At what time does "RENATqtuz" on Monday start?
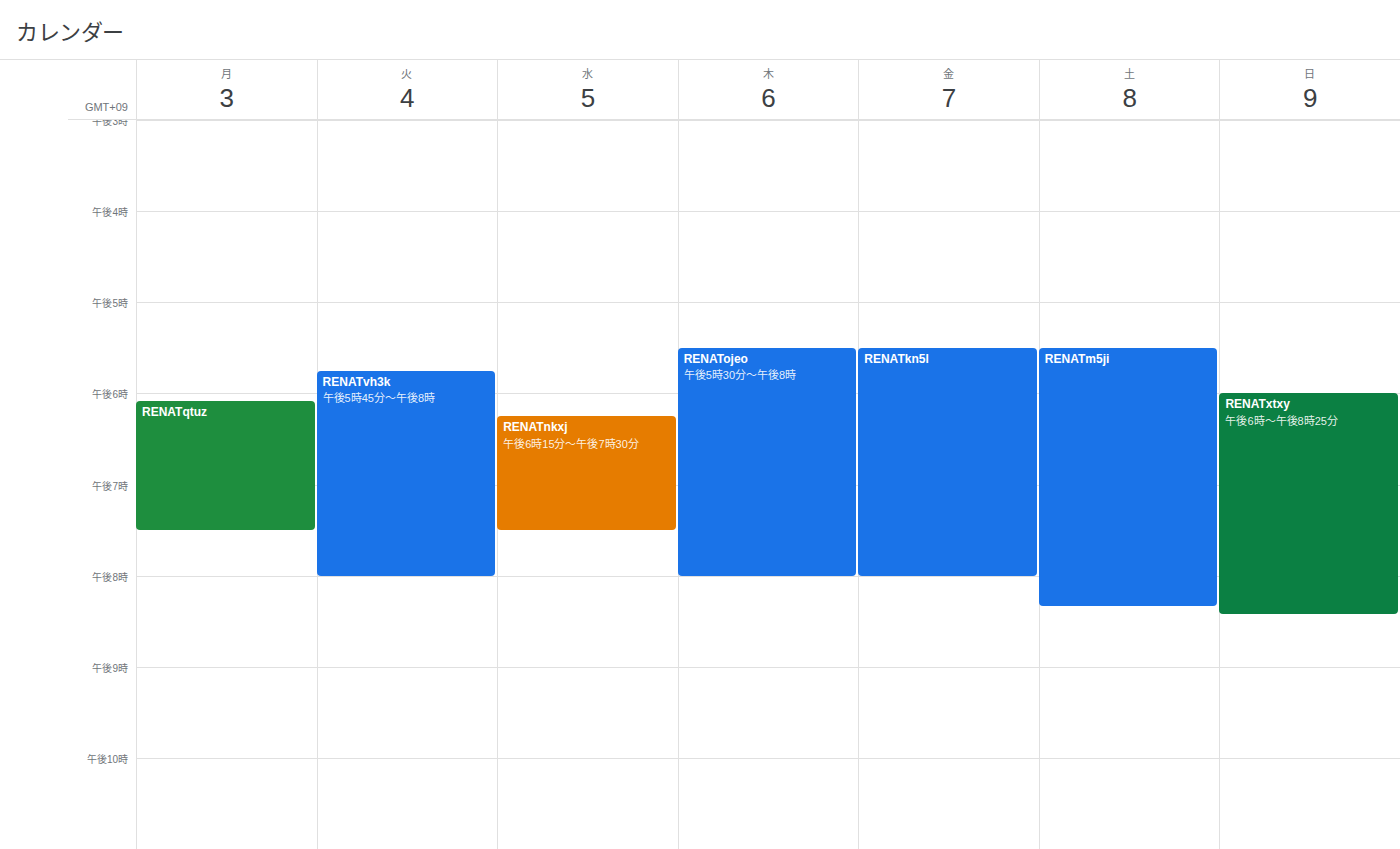
6:05 PM